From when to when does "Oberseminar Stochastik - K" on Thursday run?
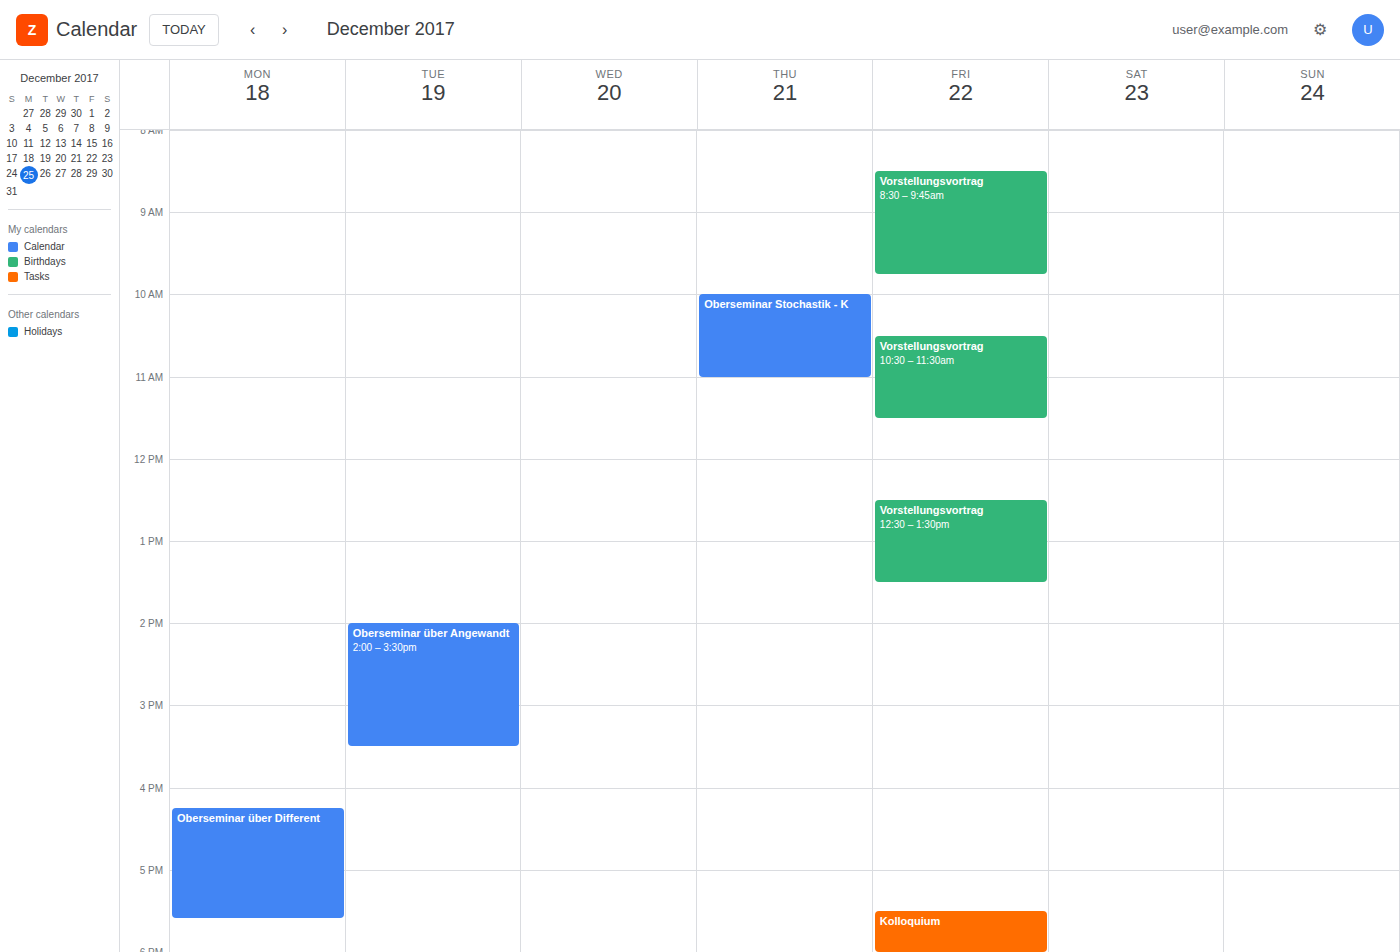
10:00 to 11:00